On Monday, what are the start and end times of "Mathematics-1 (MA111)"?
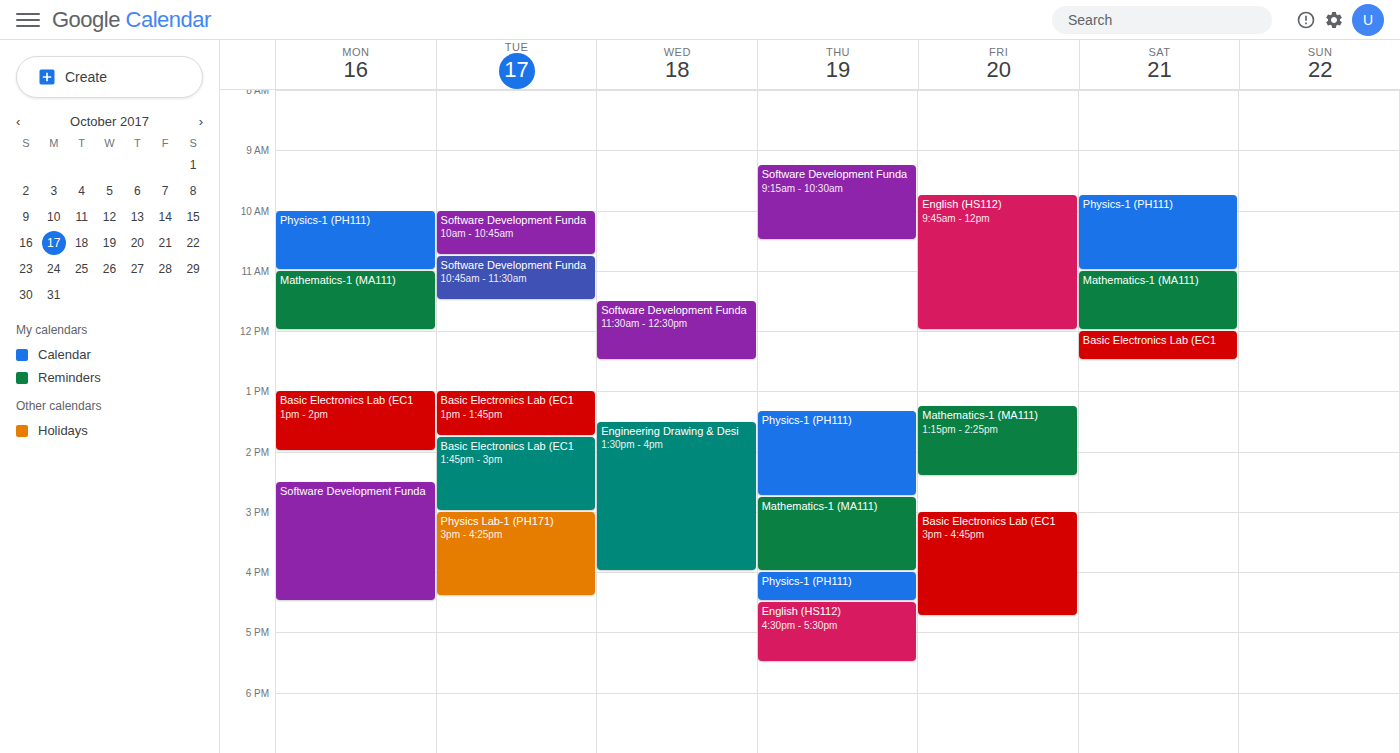
11:00 AM to 12:00 PM